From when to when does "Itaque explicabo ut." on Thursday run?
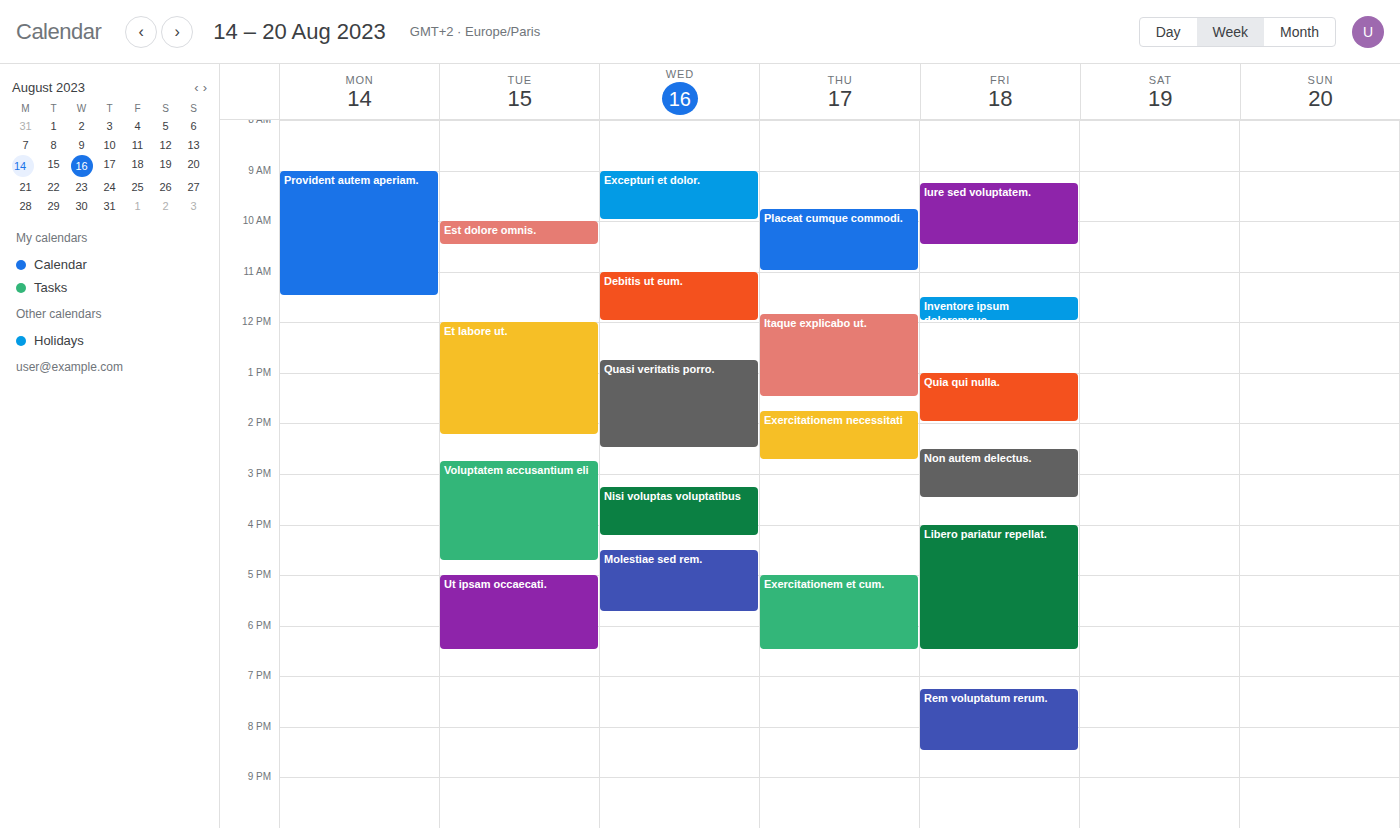
11:50 to 13:30